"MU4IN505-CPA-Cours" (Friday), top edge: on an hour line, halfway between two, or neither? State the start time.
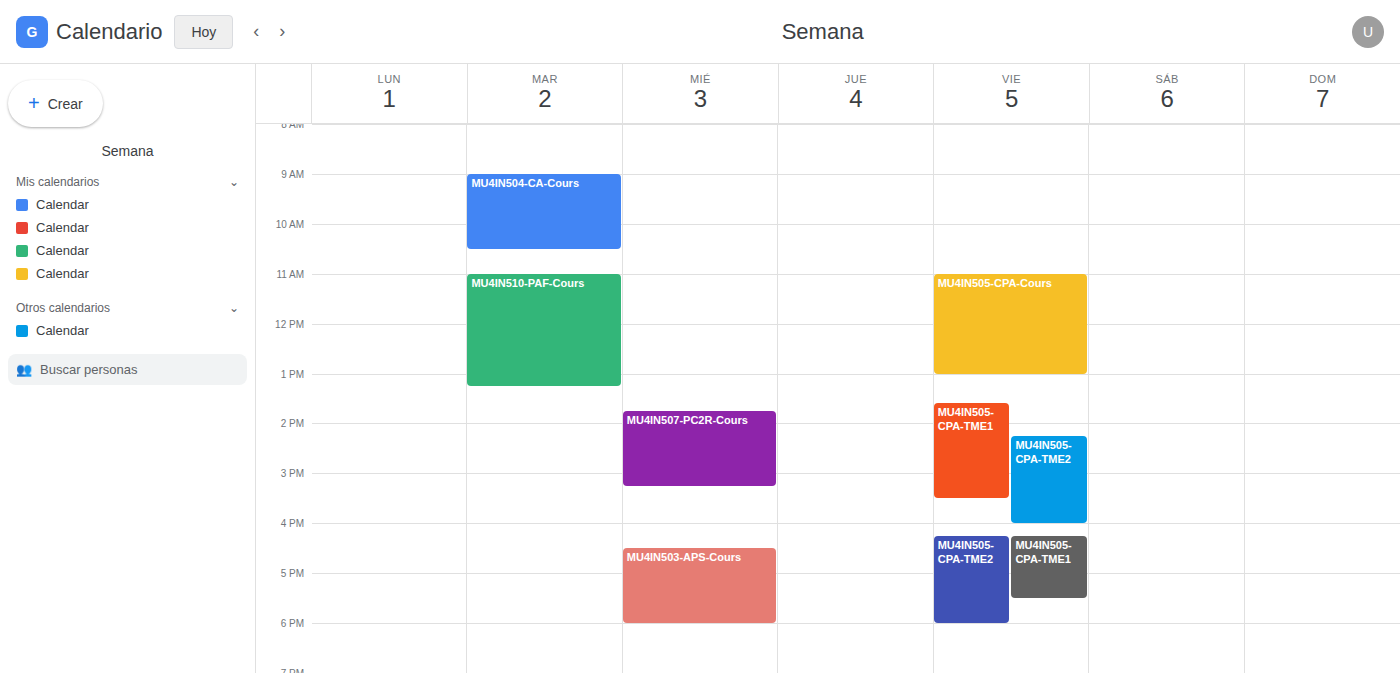
11:00 AM -- exactly on the 11 AM line.